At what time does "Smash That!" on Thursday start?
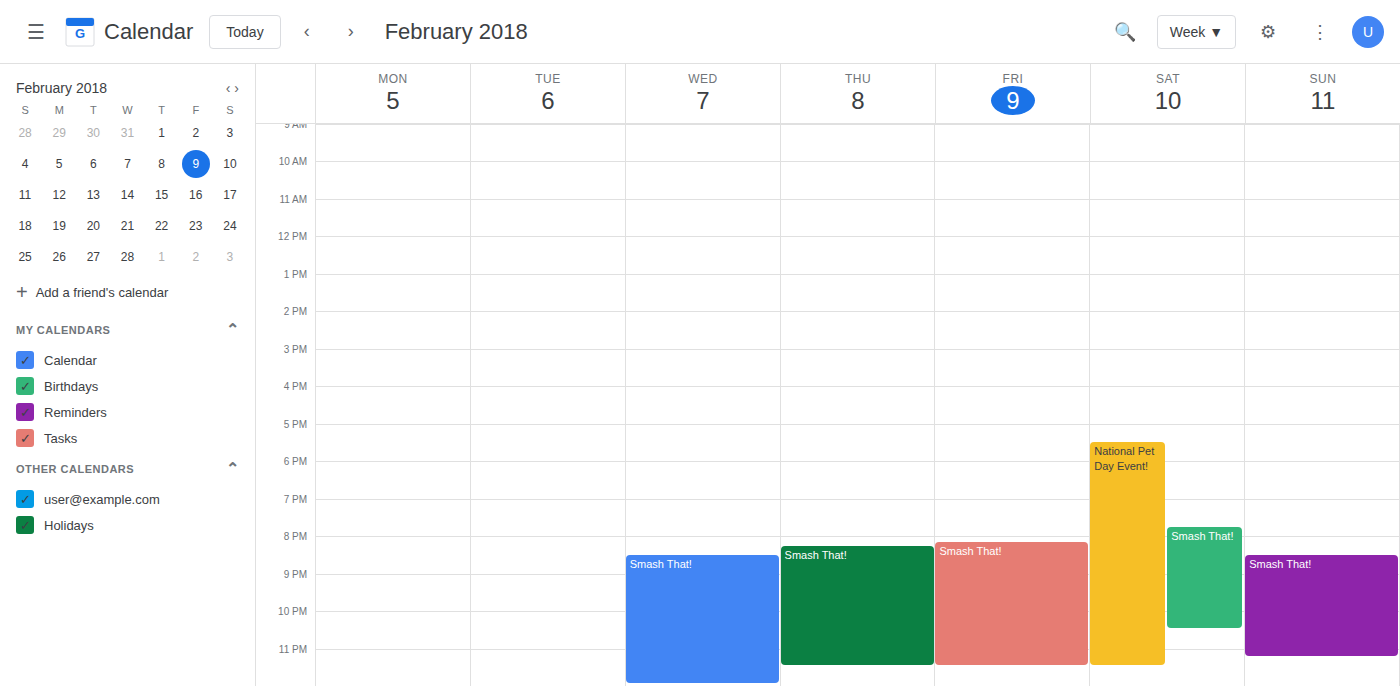
8:15 PM